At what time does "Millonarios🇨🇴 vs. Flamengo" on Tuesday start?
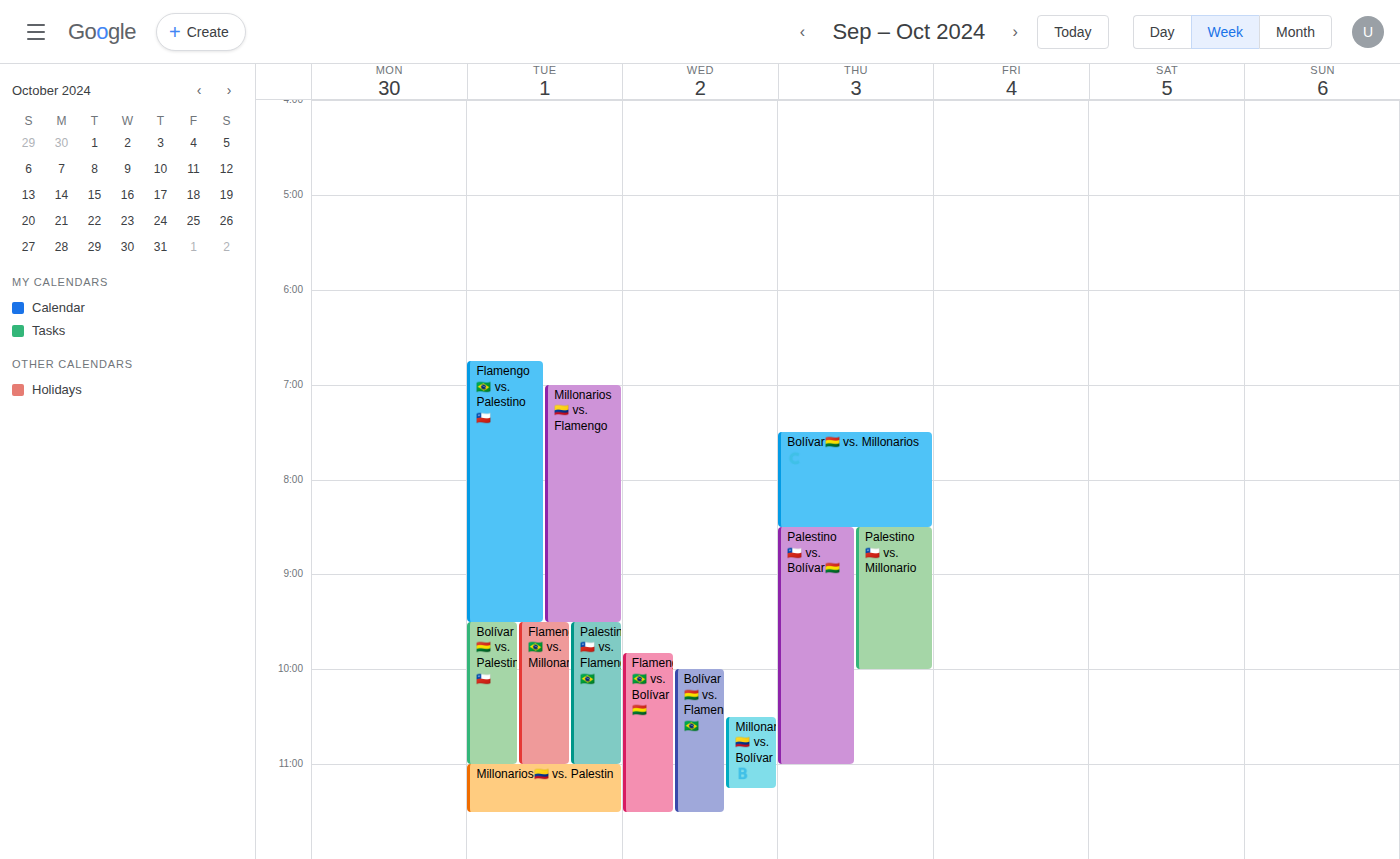
19:00